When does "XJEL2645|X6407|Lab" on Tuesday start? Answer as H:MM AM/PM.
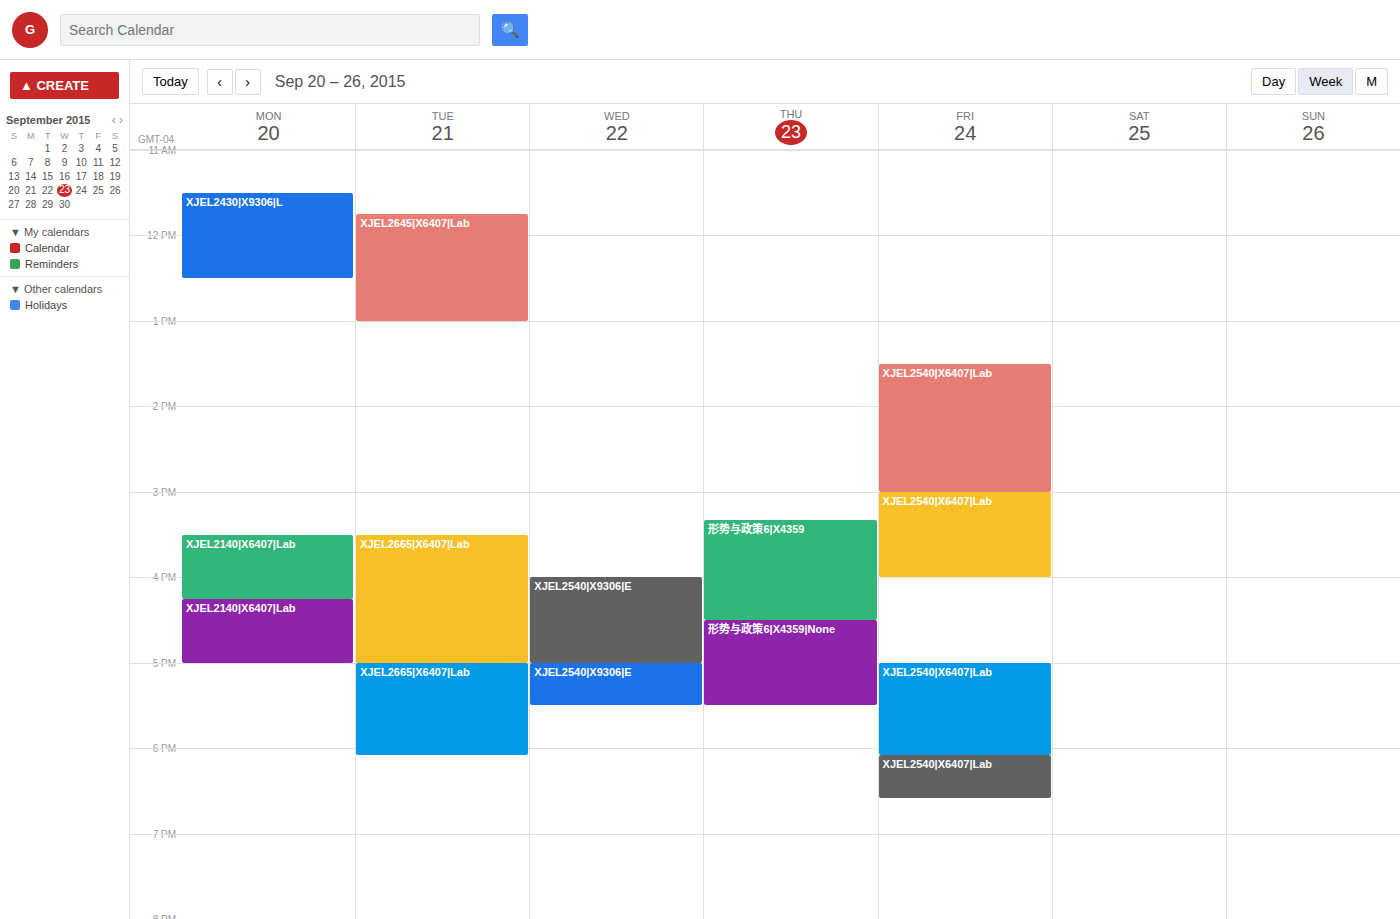
11:45 AM